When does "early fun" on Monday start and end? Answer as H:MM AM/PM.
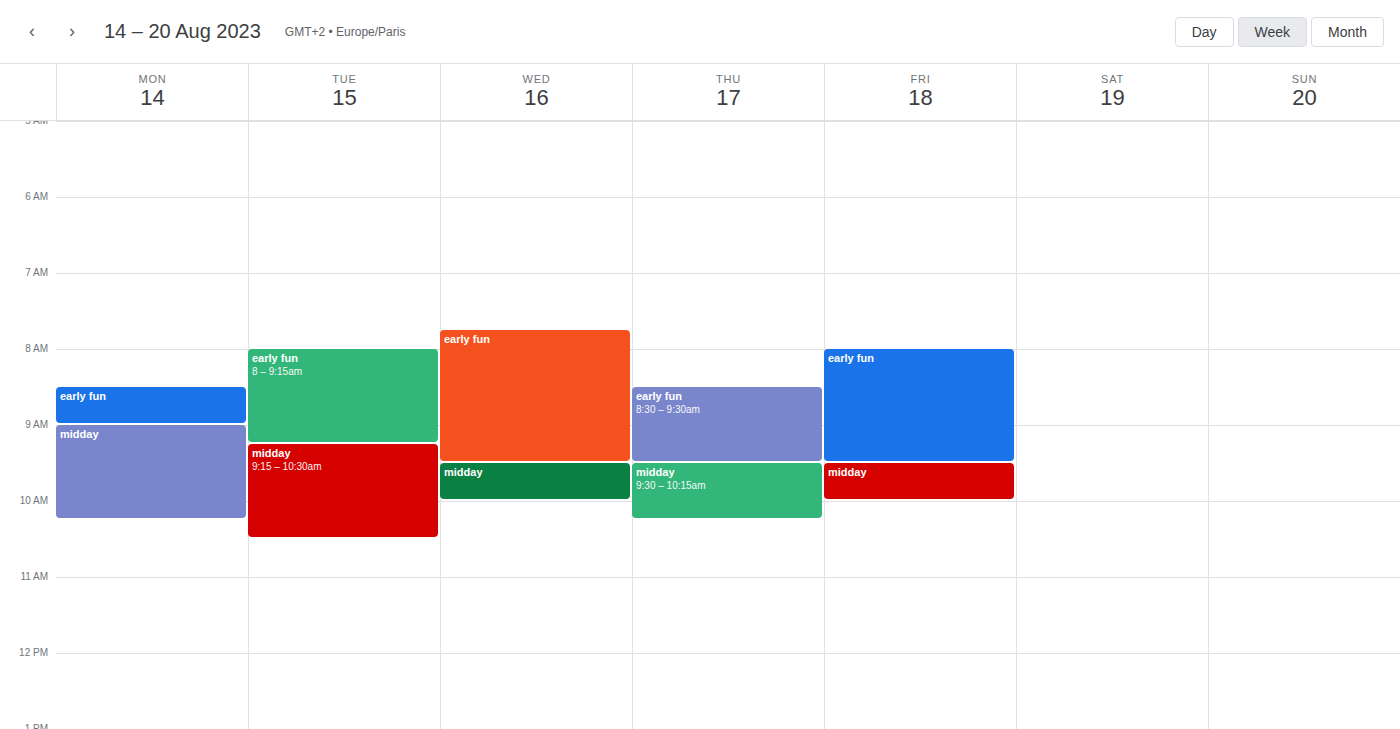
8:30 AM to 9:00 AM